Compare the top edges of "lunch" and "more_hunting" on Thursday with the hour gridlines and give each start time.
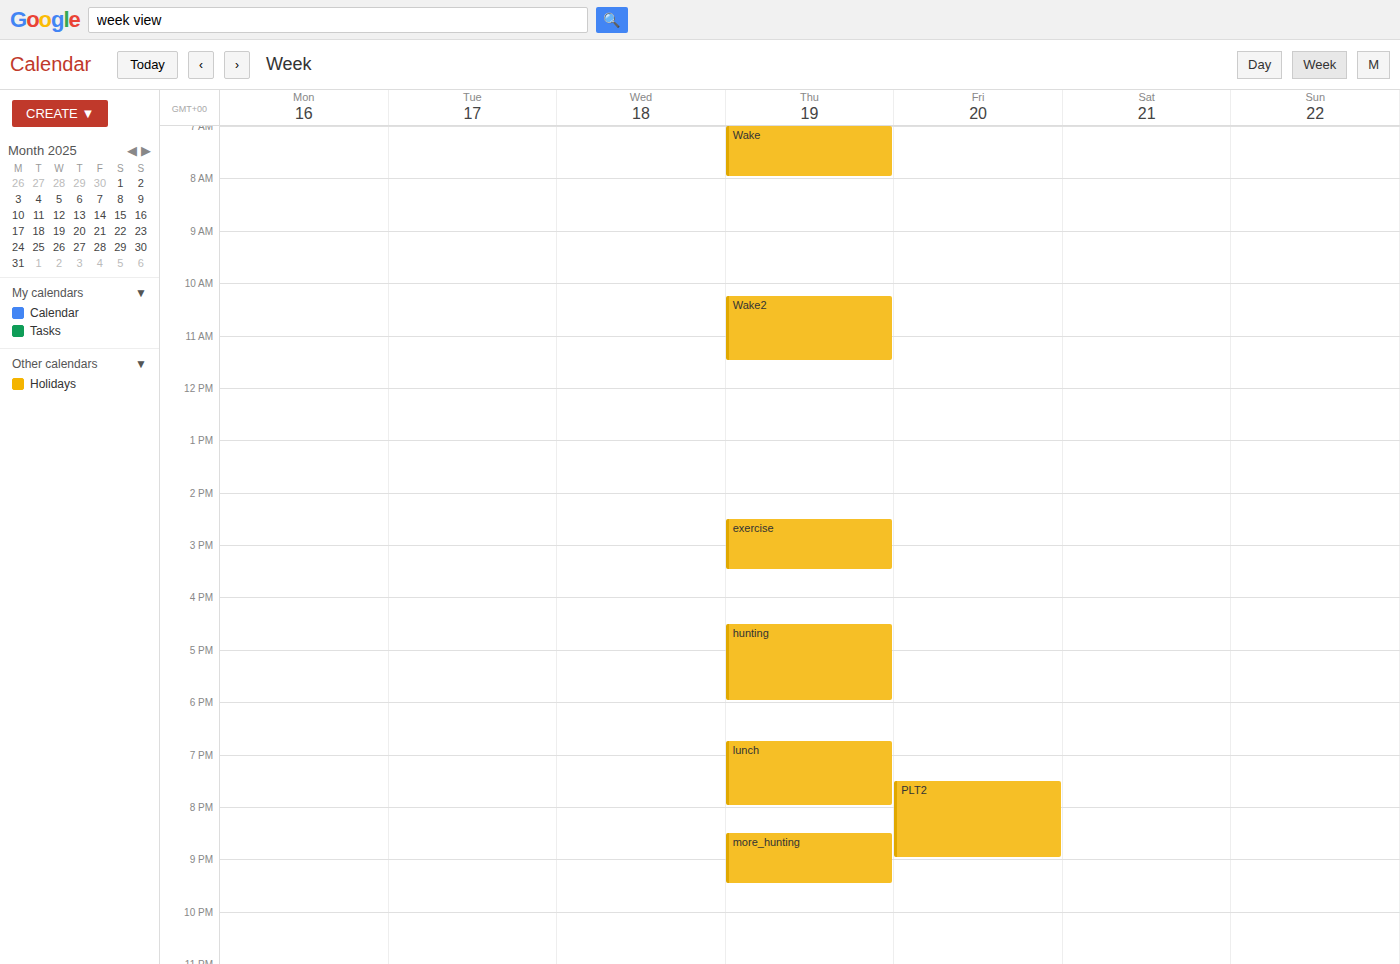
"lunch": 6:45 PM, neither: three quarters of the way from the 6 PM line to the 7 PM line. "more_hunting": 8:30 PM, halfway between the 8 PM and 9 PM lines.